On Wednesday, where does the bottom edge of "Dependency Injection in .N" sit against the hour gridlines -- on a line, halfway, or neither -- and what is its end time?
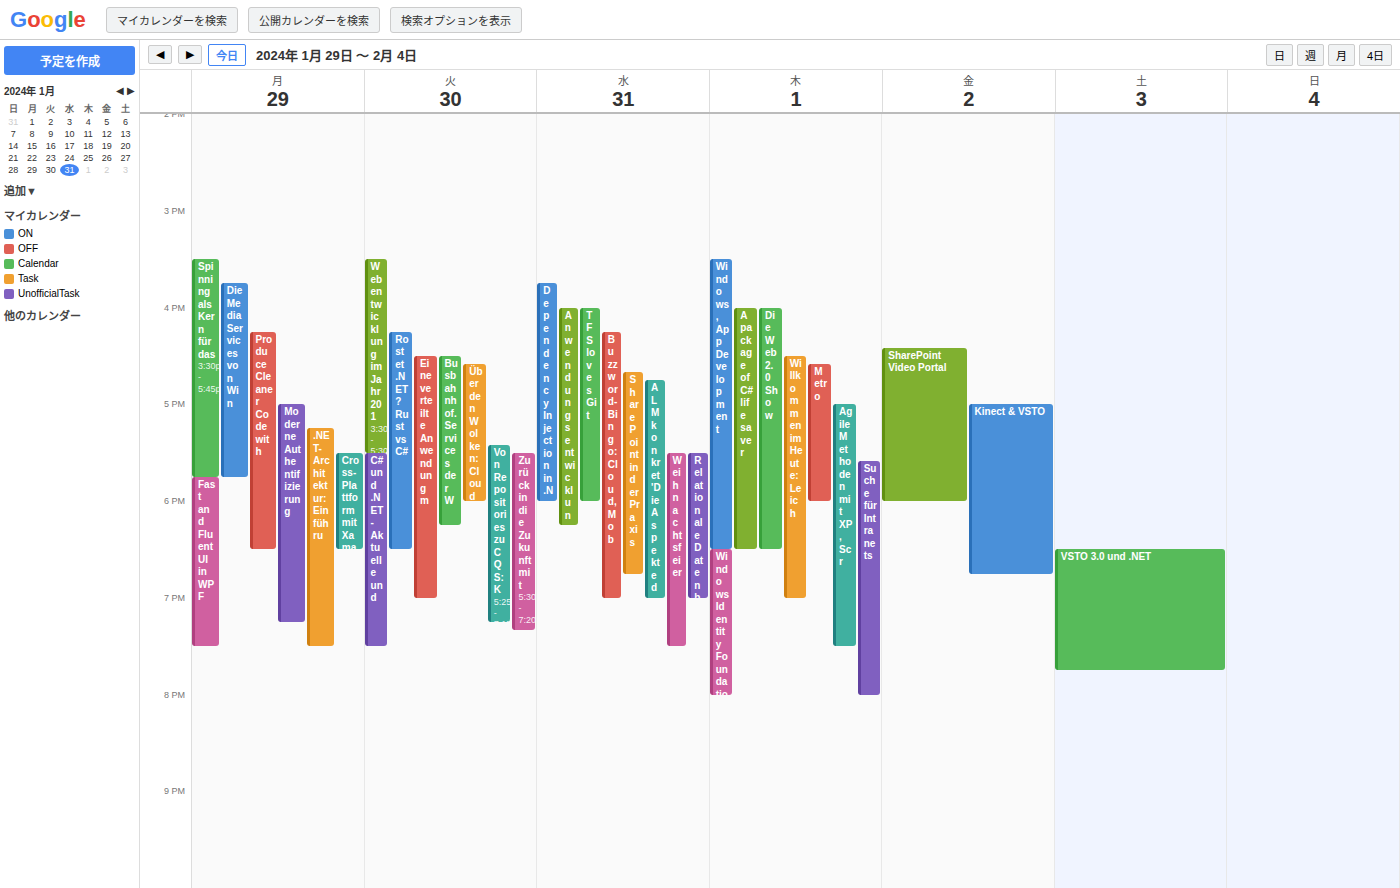
6:00 PM -- exactly on the 6 PM line.